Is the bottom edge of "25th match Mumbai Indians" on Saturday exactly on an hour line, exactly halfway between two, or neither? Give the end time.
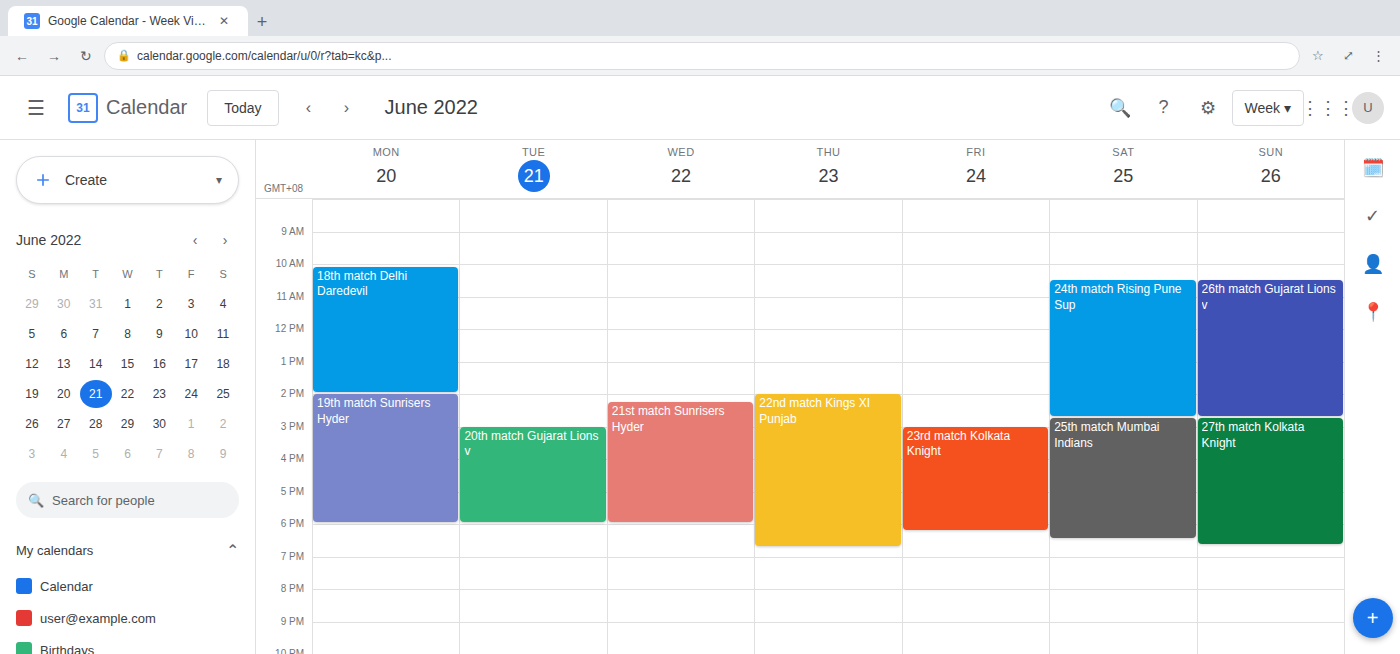
6:30 PM -- halfway between the 6 PM and 7 PM lines.